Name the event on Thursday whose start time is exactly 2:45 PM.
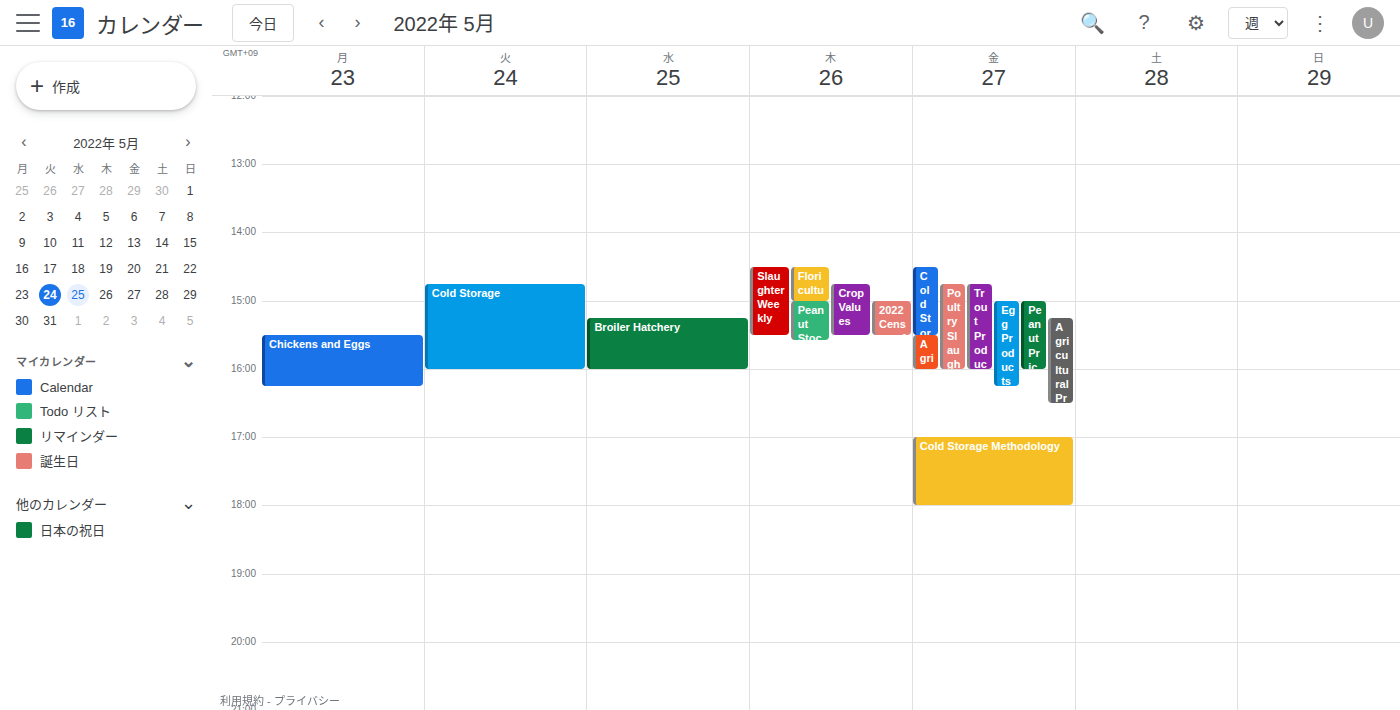
"Crop Values"